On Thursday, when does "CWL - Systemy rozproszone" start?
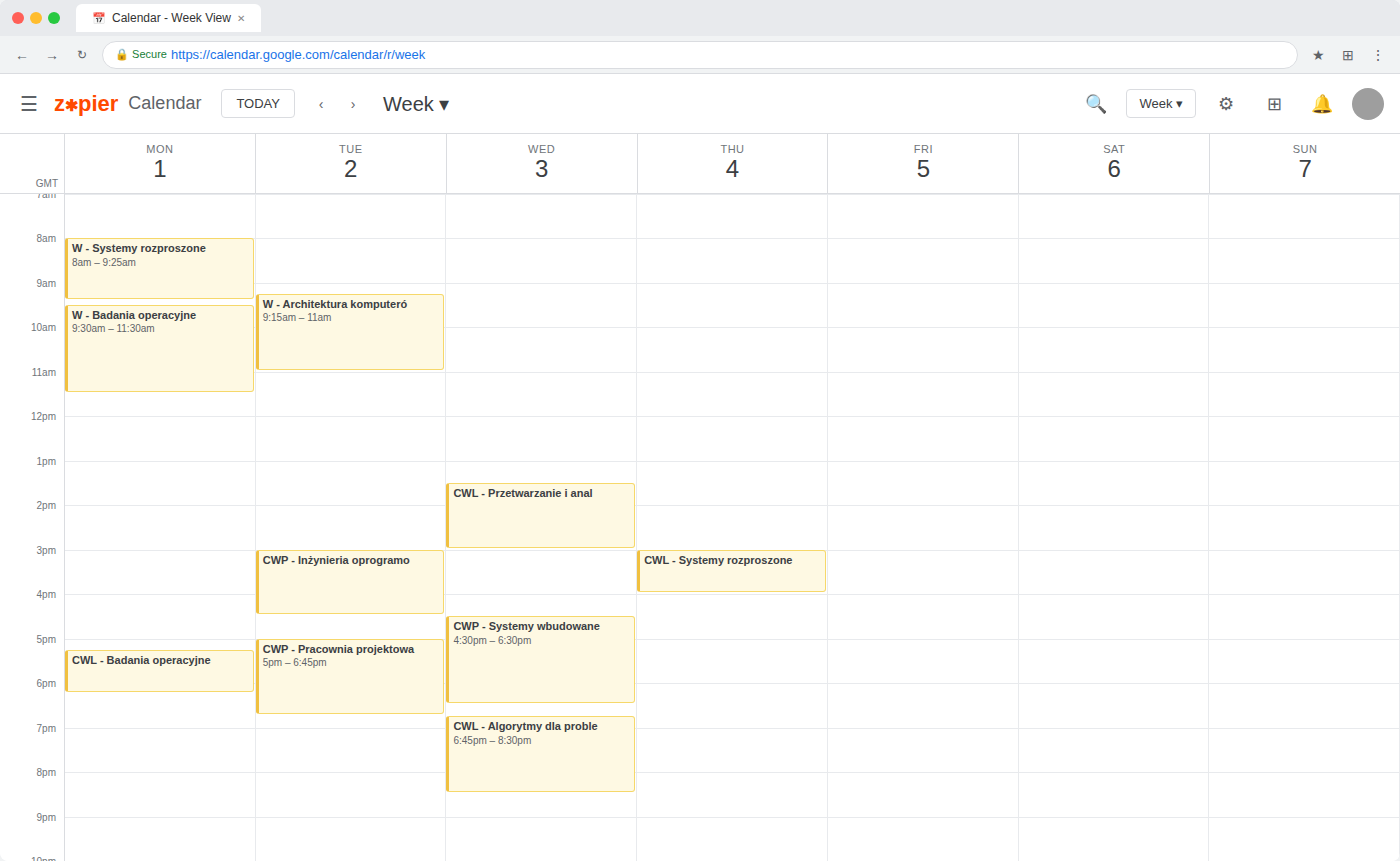
3:00 PM